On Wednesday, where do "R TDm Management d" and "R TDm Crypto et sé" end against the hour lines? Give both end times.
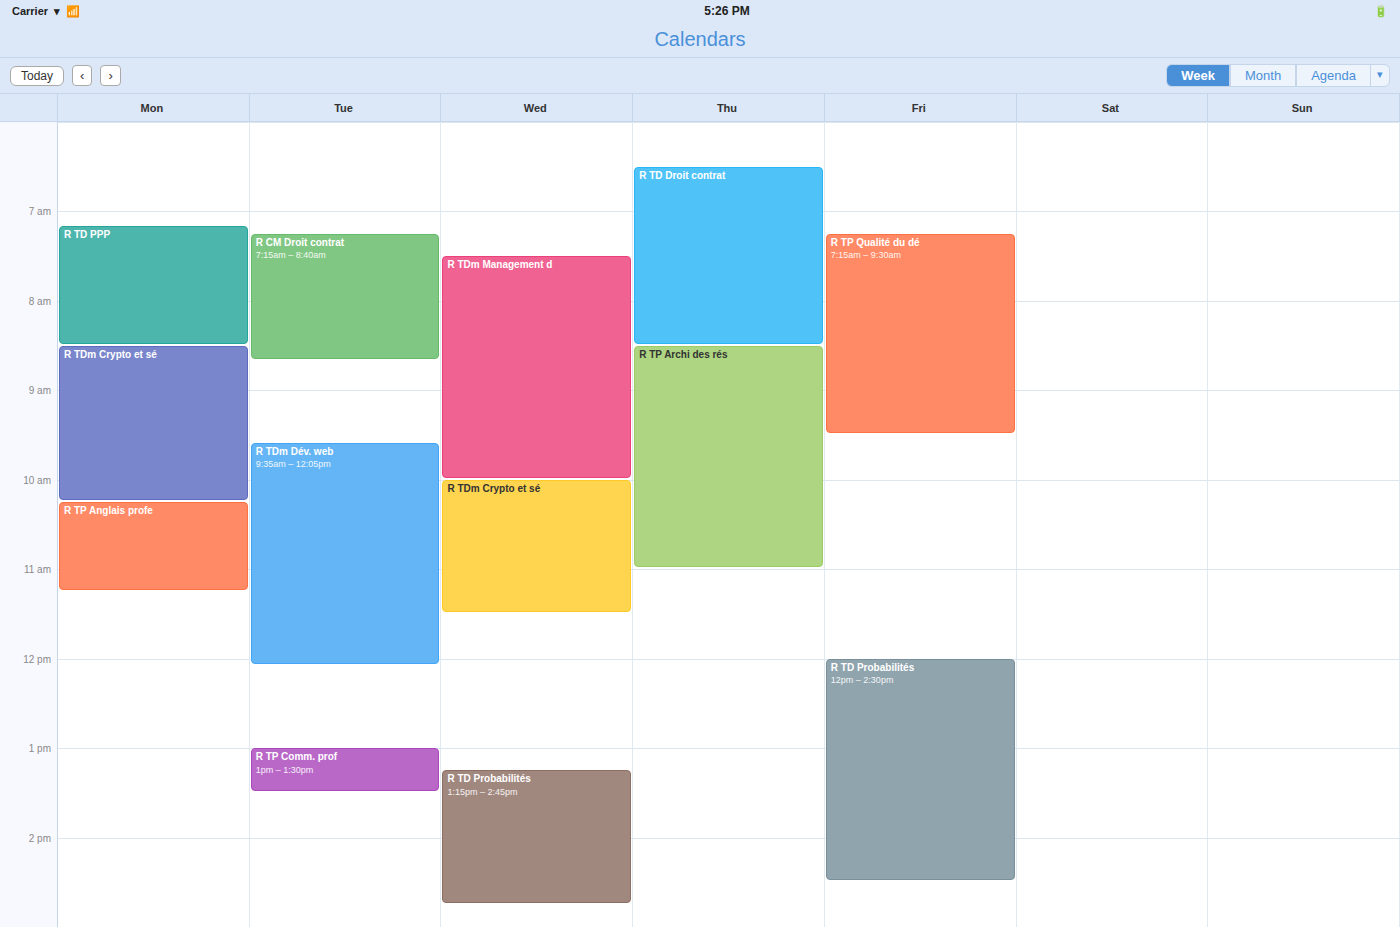
"R TDm Management d": 10:00 AM, exactly on the 10 AM line. "R TDm Crypto et sé": 11:30 AM, halfway between the 11 AM and 12 PM lines.